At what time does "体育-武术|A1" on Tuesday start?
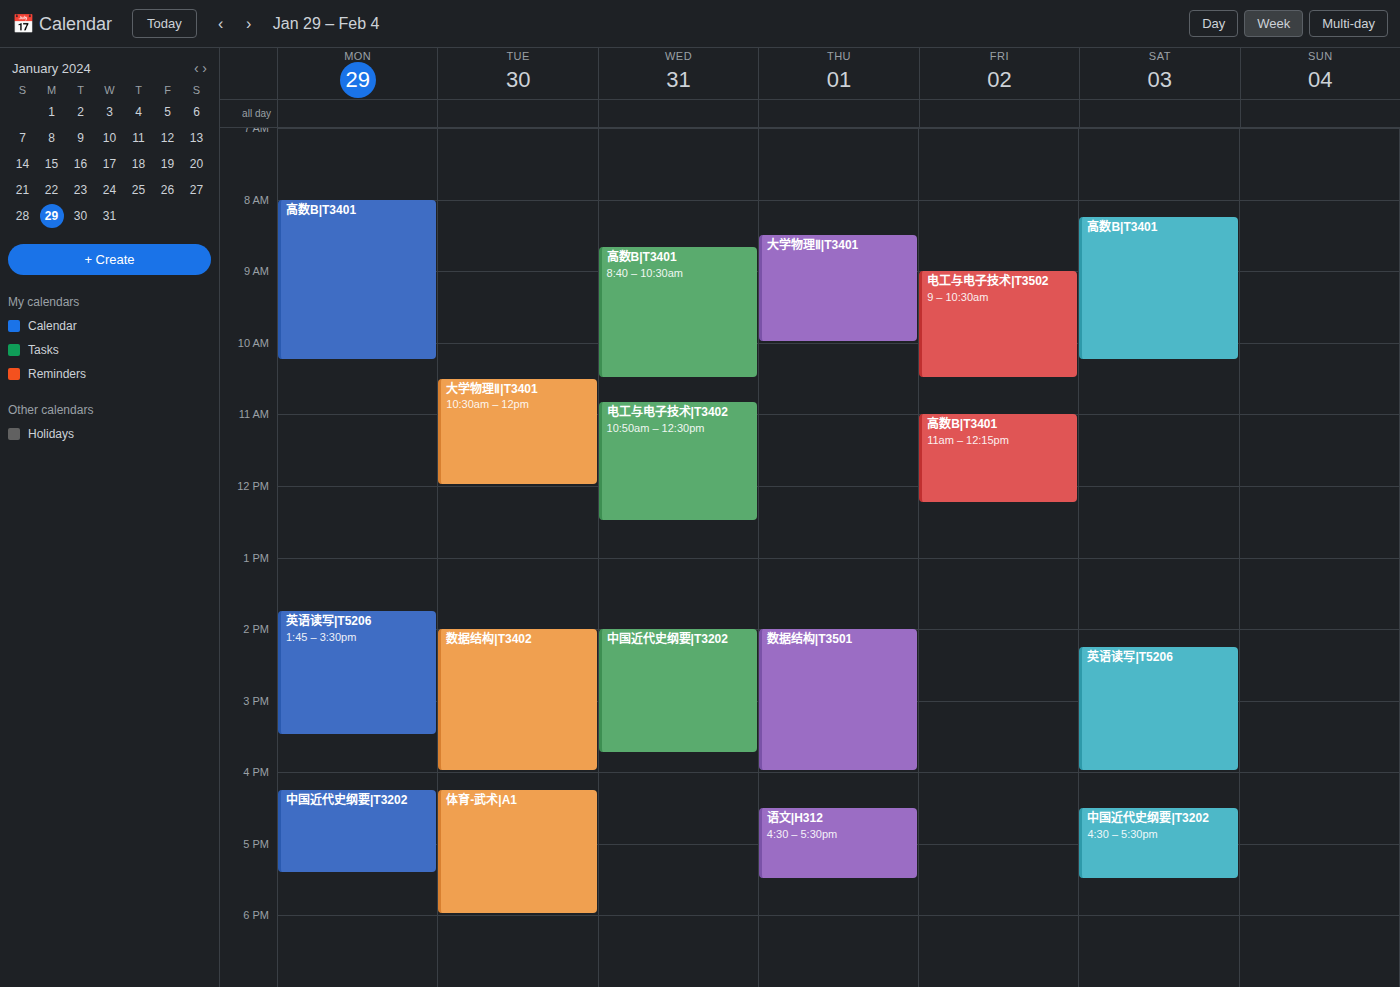
4:15 PM